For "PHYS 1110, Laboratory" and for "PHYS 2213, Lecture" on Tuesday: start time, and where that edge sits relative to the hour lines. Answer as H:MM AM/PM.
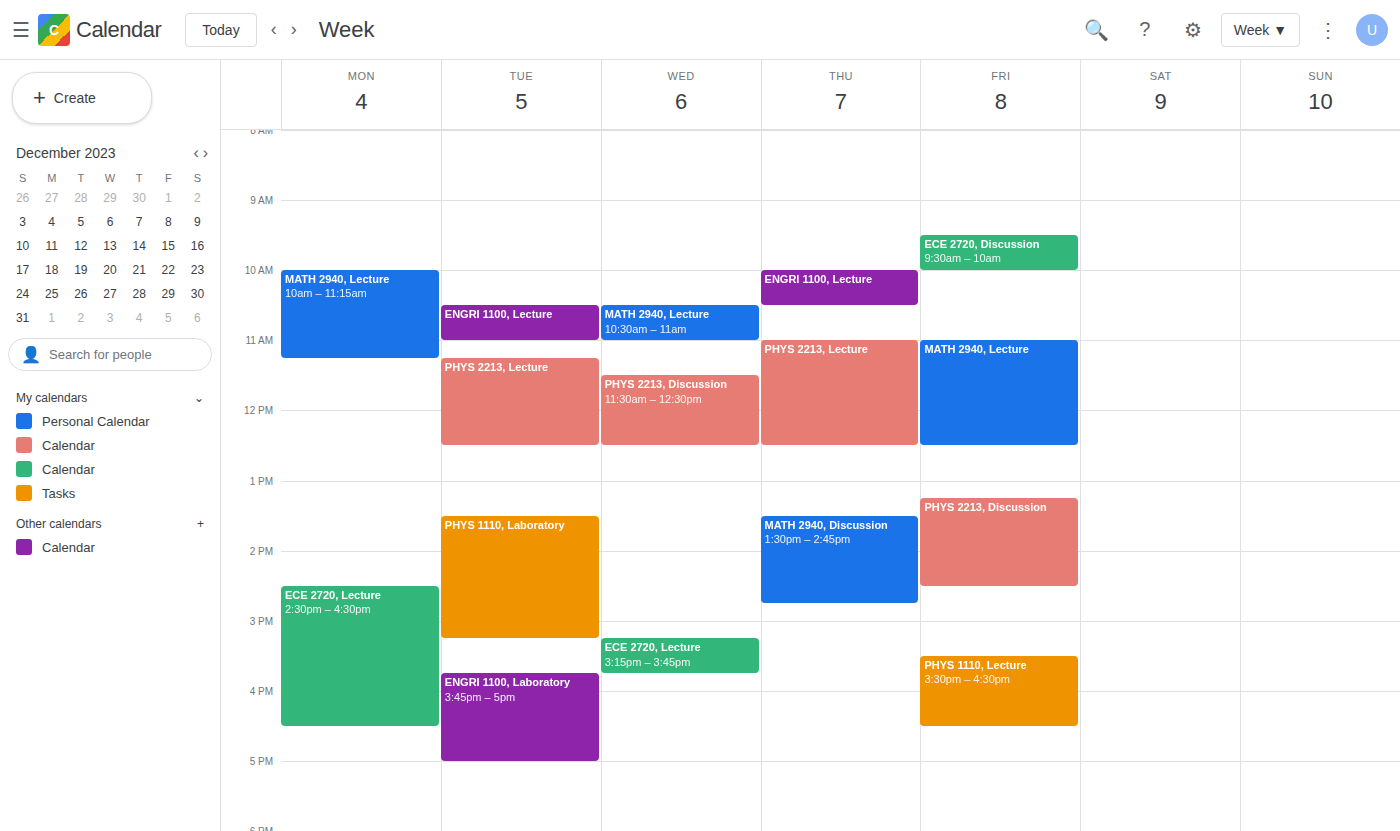
"PHYS 1110, Laboratory": 1:30 PM, halfway between the 1 PM and 2 PM lines. "PHYS 2213, Lecture": 11:15 AM, neither: a quarter of the way from the 11 AM line to the 12 PM line.